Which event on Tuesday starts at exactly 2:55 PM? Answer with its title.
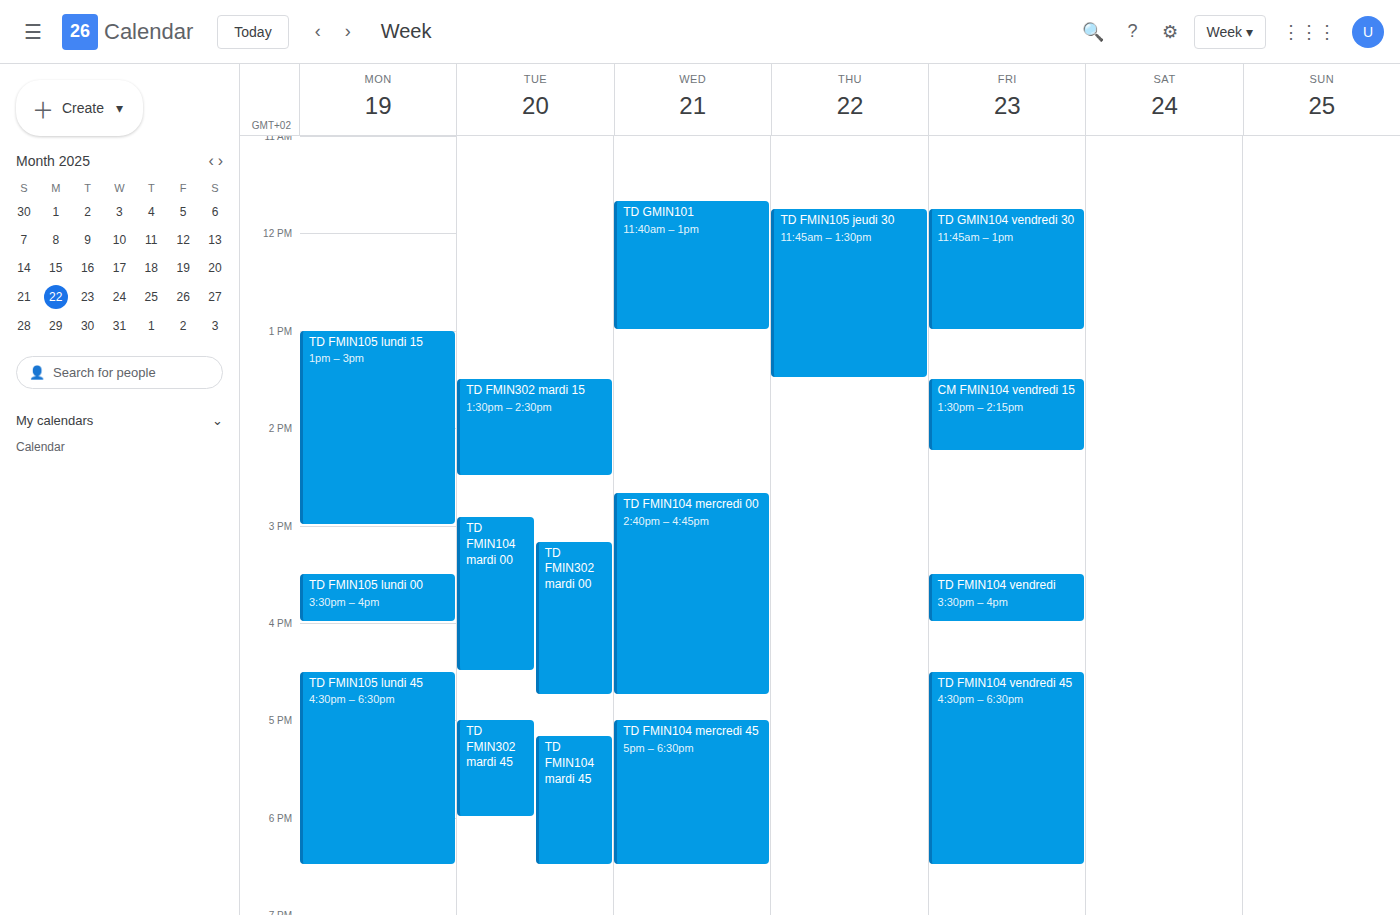
"TD FMIN104 mardi 00"